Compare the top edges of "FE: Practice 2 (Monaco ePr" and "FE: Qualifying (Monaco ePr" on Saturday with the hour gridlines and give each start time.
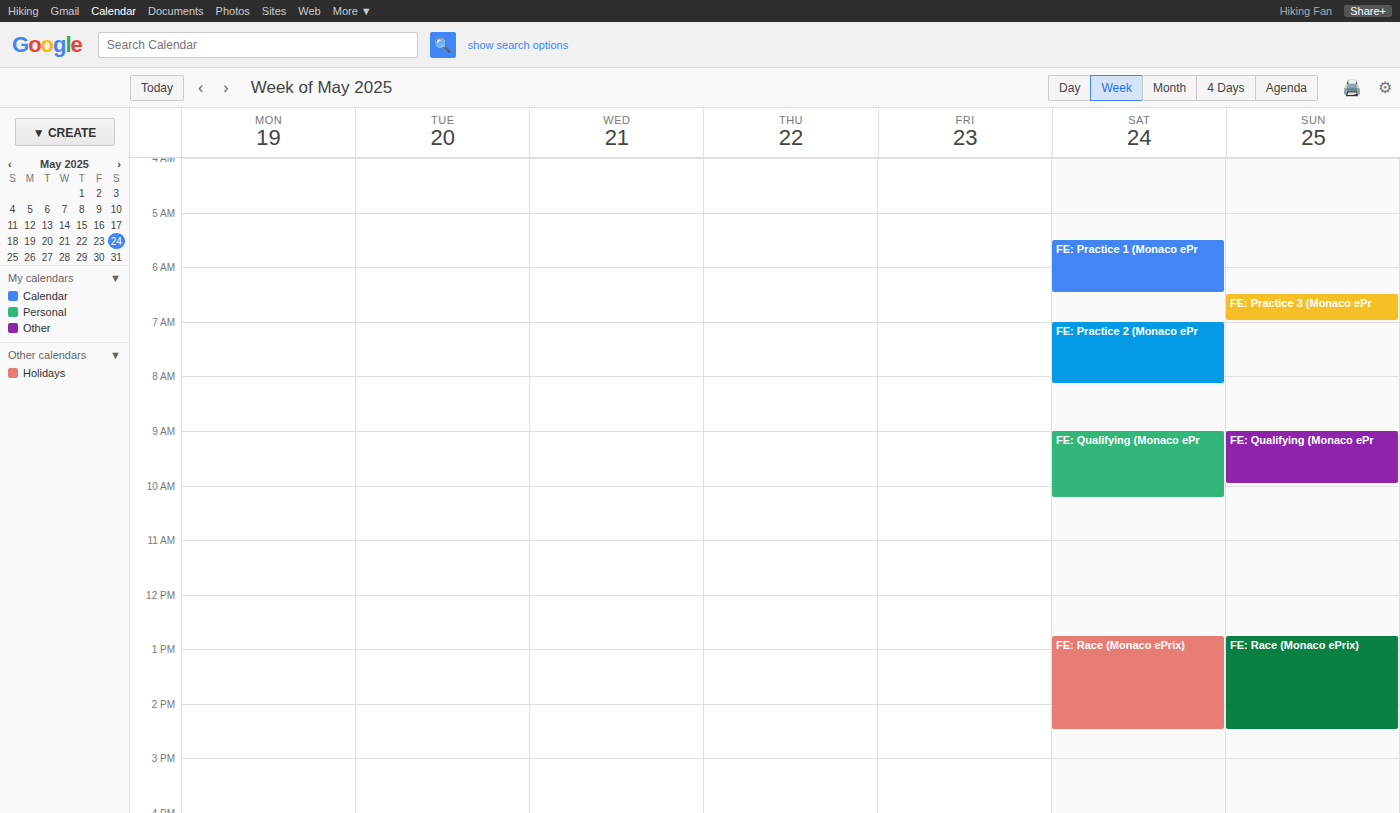
"FE: Practice 2 (Monaco ePr": 7:00 AM, exactly on the 7 AM line. "FE: Qualifying (Monaco ePr": 9:00 AM, exactly on the 9 AM line.